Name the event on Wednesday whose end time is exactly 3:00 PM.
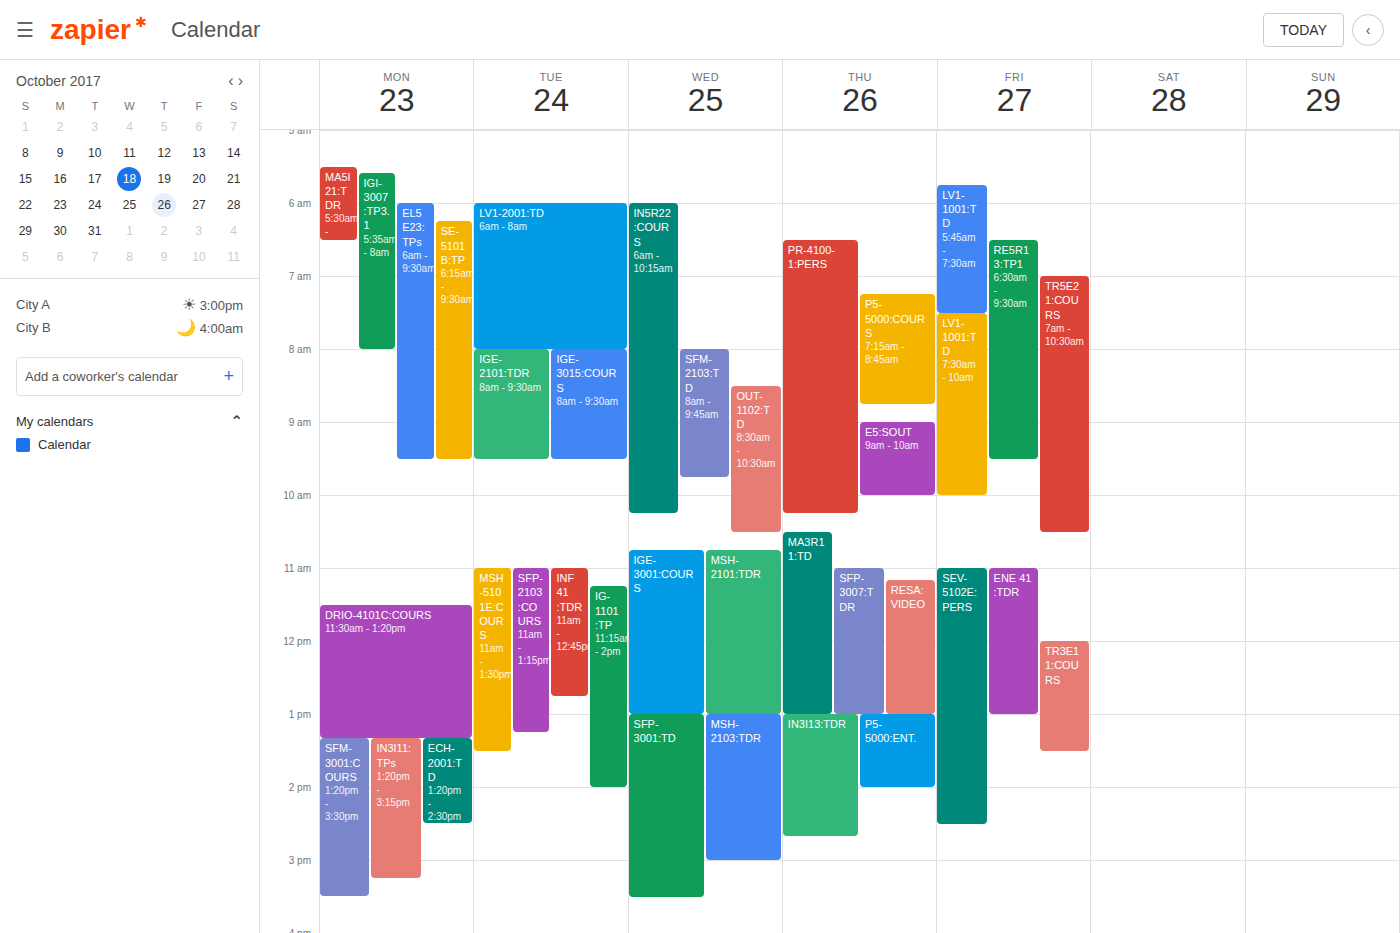
"MSH-2103:TDR"